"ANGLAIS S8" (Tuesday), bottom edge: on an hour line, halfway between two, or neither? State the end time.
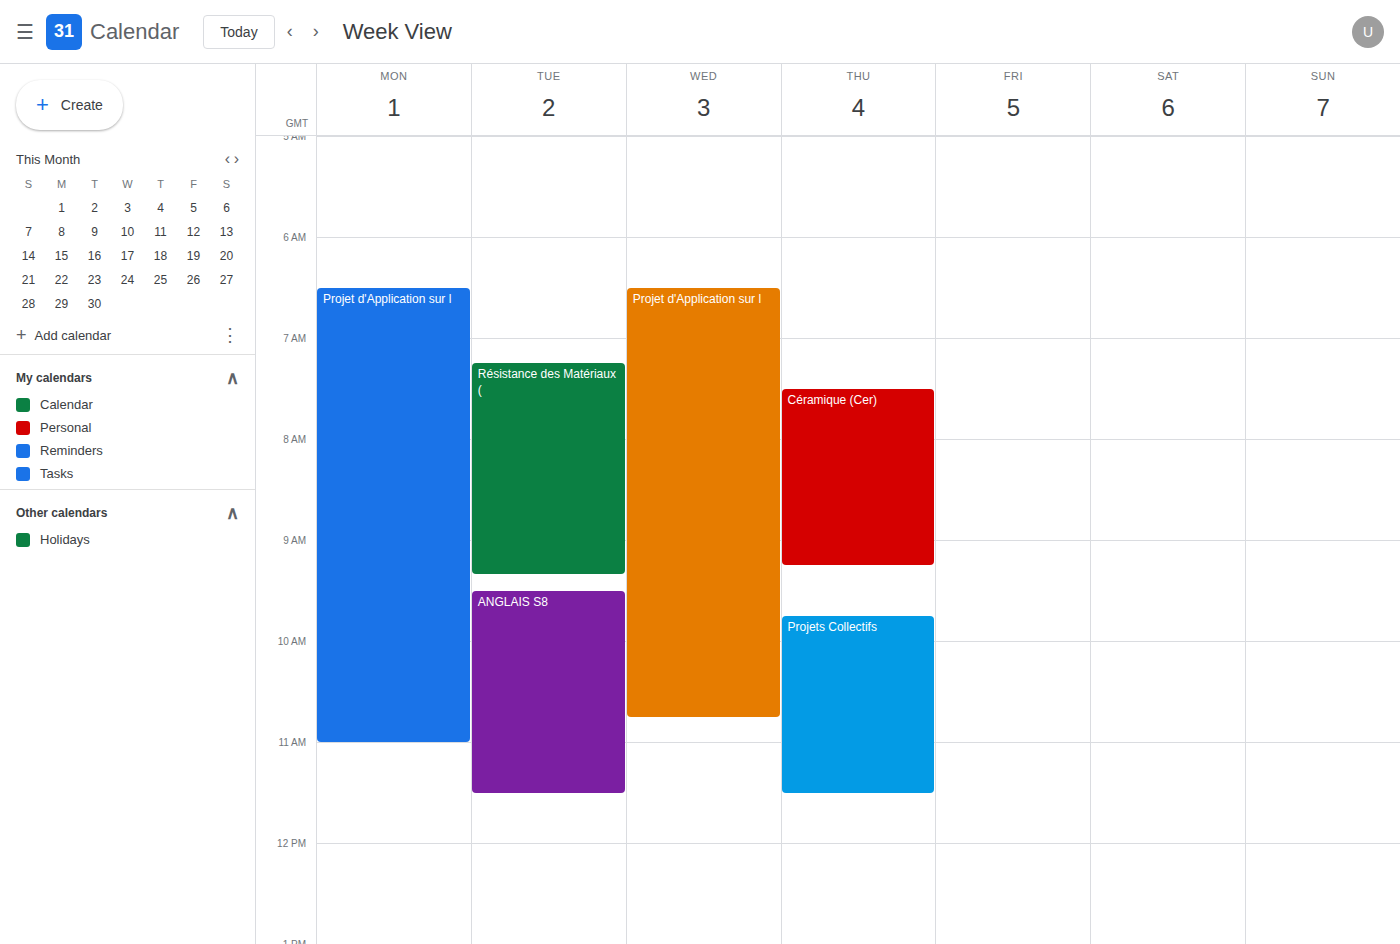
11:30 AM -- halfway between the 11 AM and 12 PM lines.